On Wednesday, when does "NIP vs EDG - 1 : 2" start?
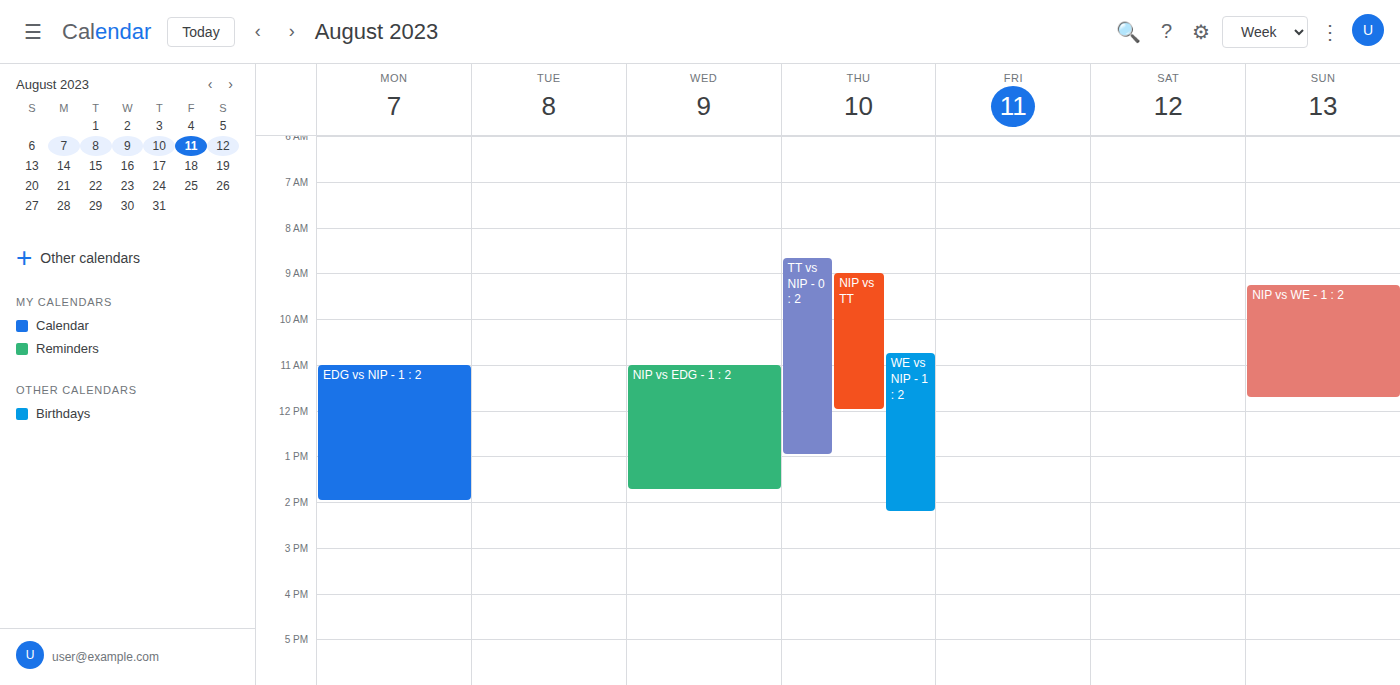
11:00 AM